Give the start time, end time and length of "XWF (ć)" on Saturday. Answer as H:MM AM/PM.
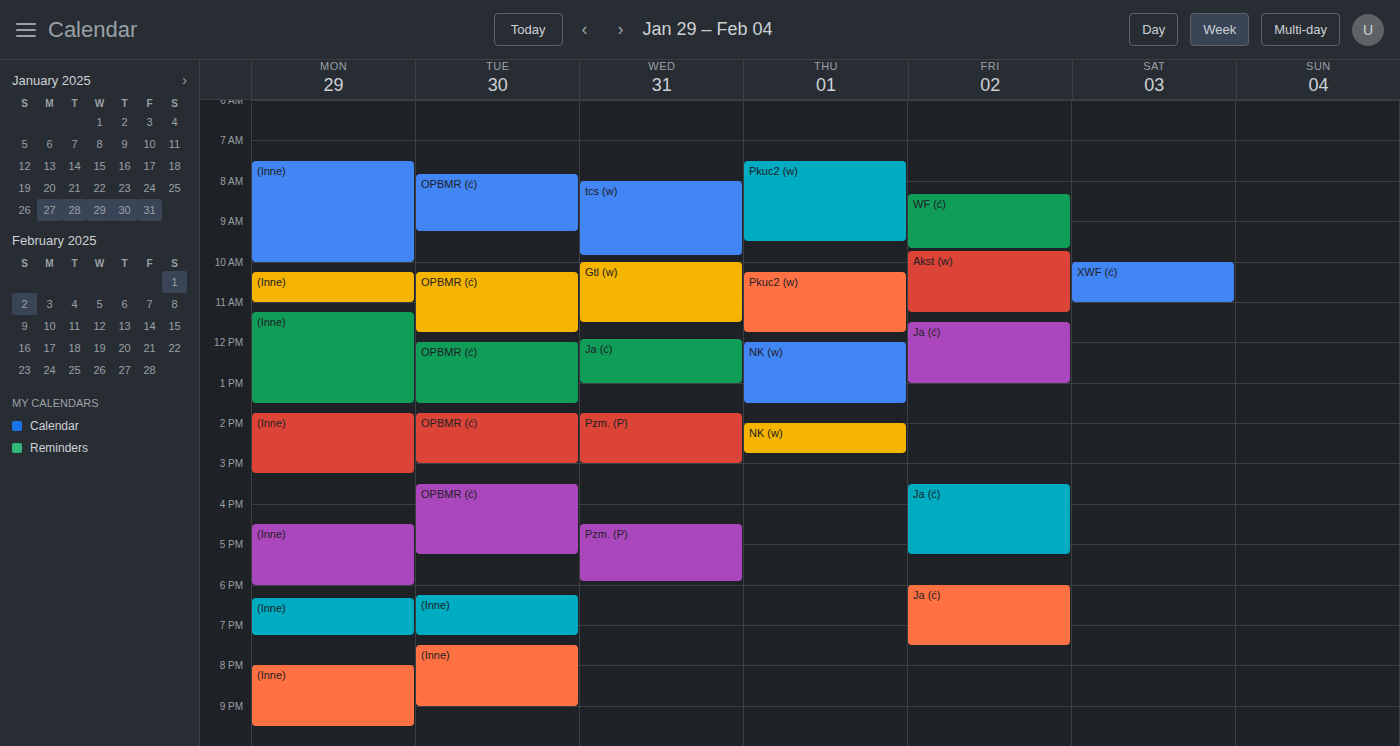
10:00 AM to 11:00 AM, 1 hour